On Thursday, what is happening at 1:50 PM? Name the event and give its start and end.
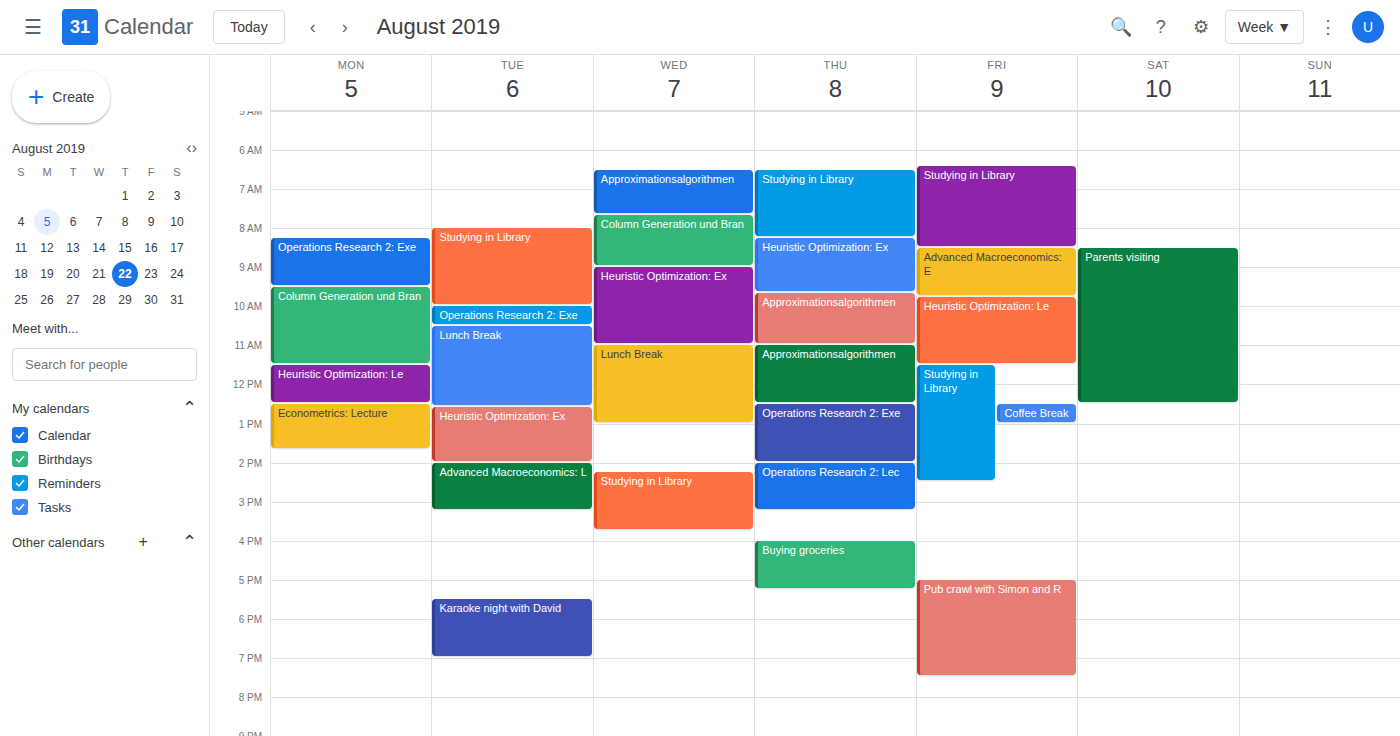
"Operations Research 2: Exe", 12:30 PM to 2:00 PM